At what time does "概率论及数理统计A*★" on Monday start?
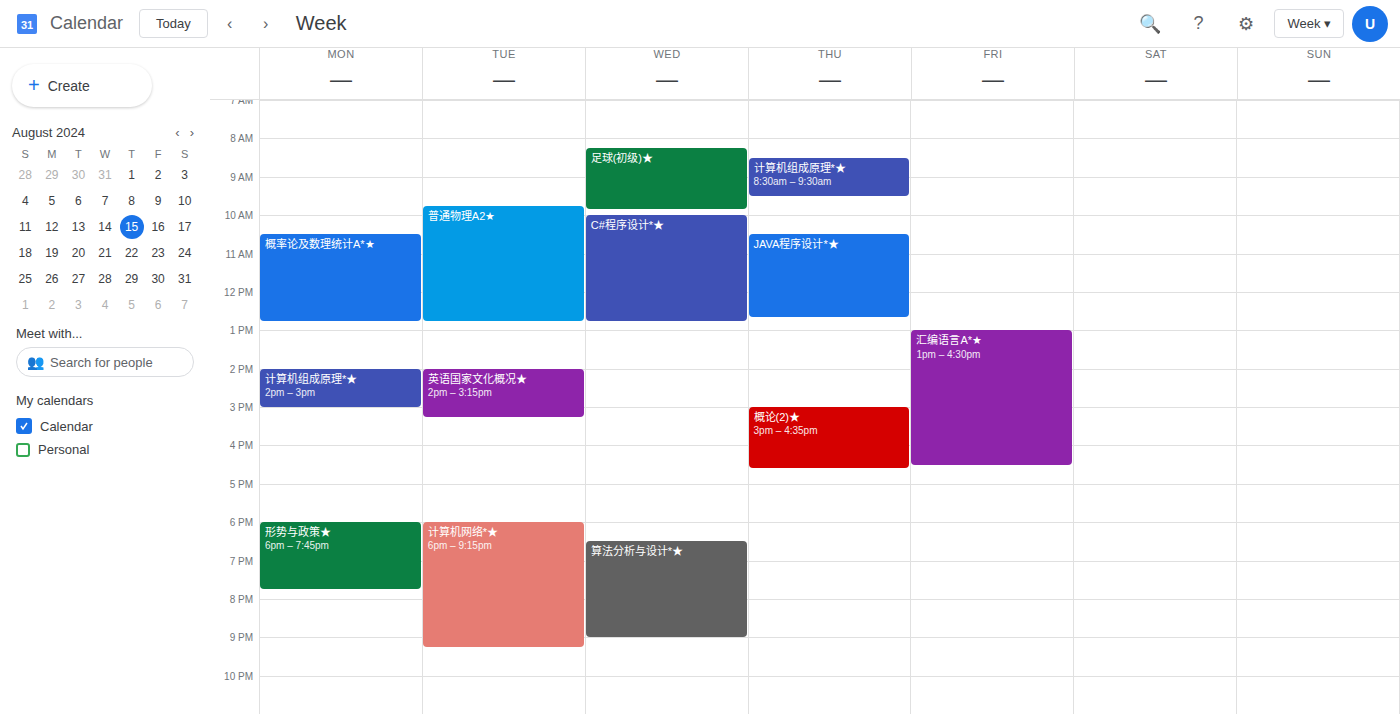
10:30 AM